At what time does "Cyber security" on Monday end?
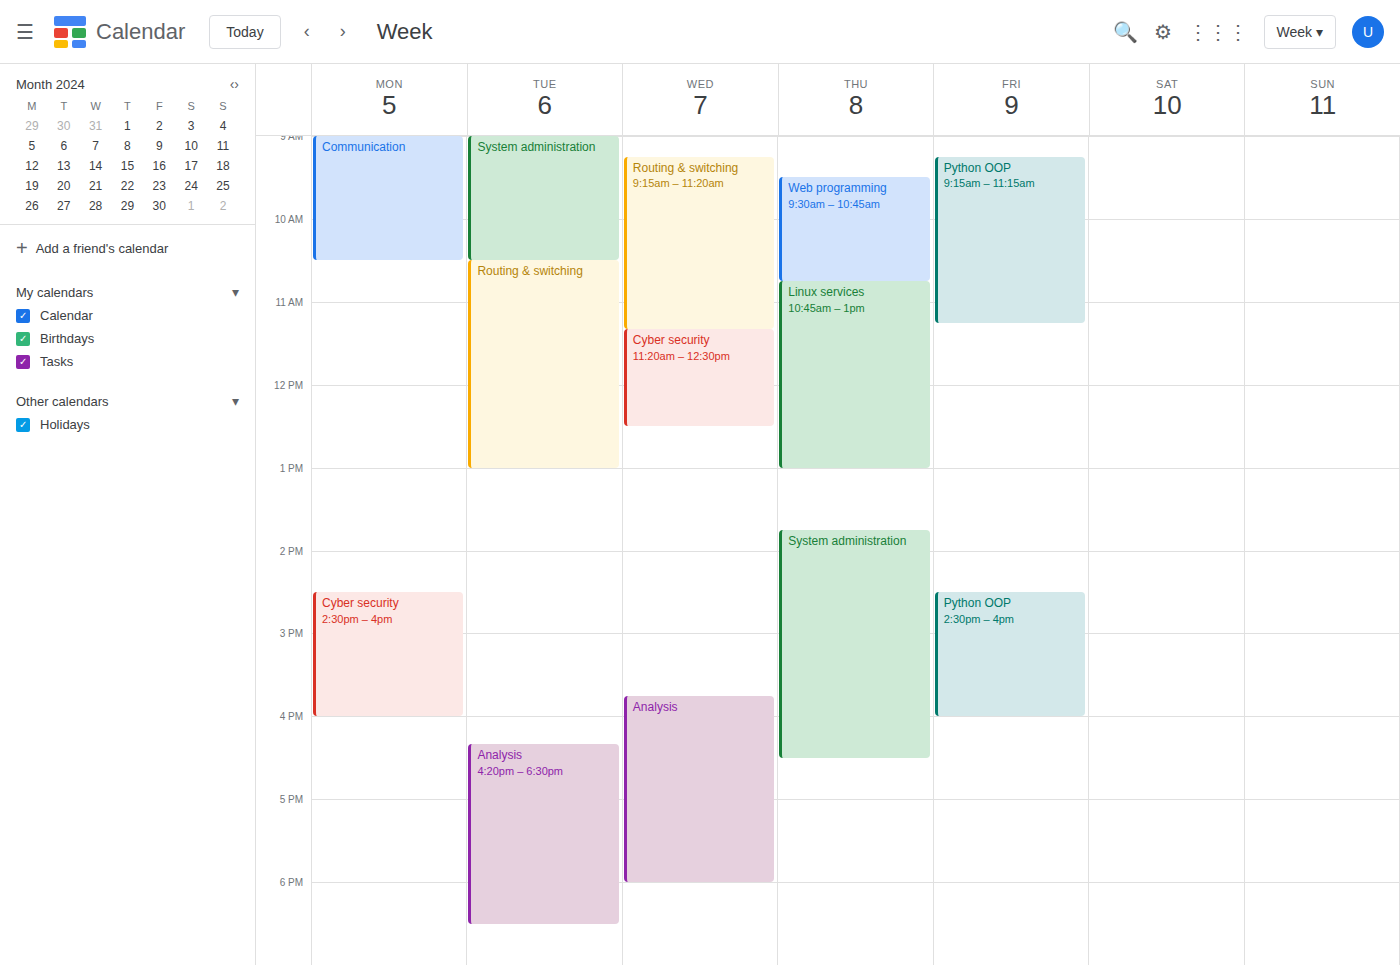
16:00